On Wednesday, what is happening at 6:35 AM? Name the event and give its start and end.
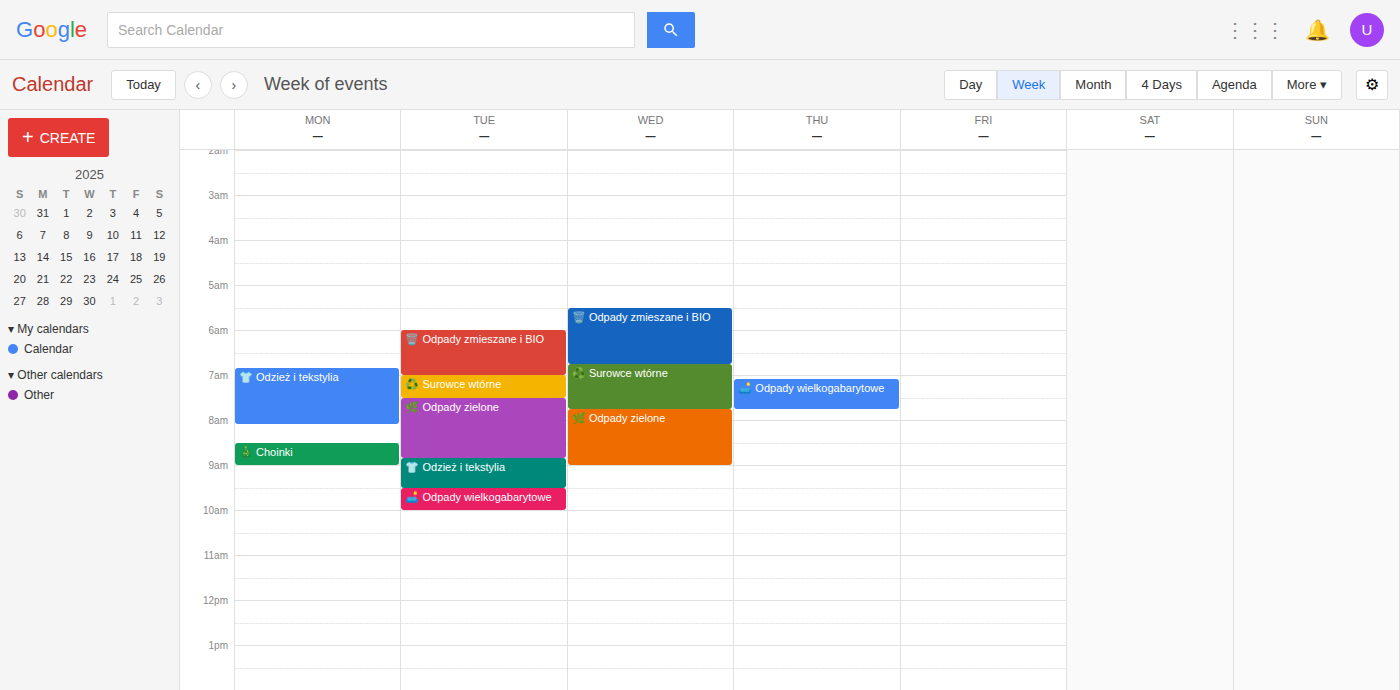
"🗑️ Odpady zmieszane i BIO", 5:30 AM to 6:45 AM